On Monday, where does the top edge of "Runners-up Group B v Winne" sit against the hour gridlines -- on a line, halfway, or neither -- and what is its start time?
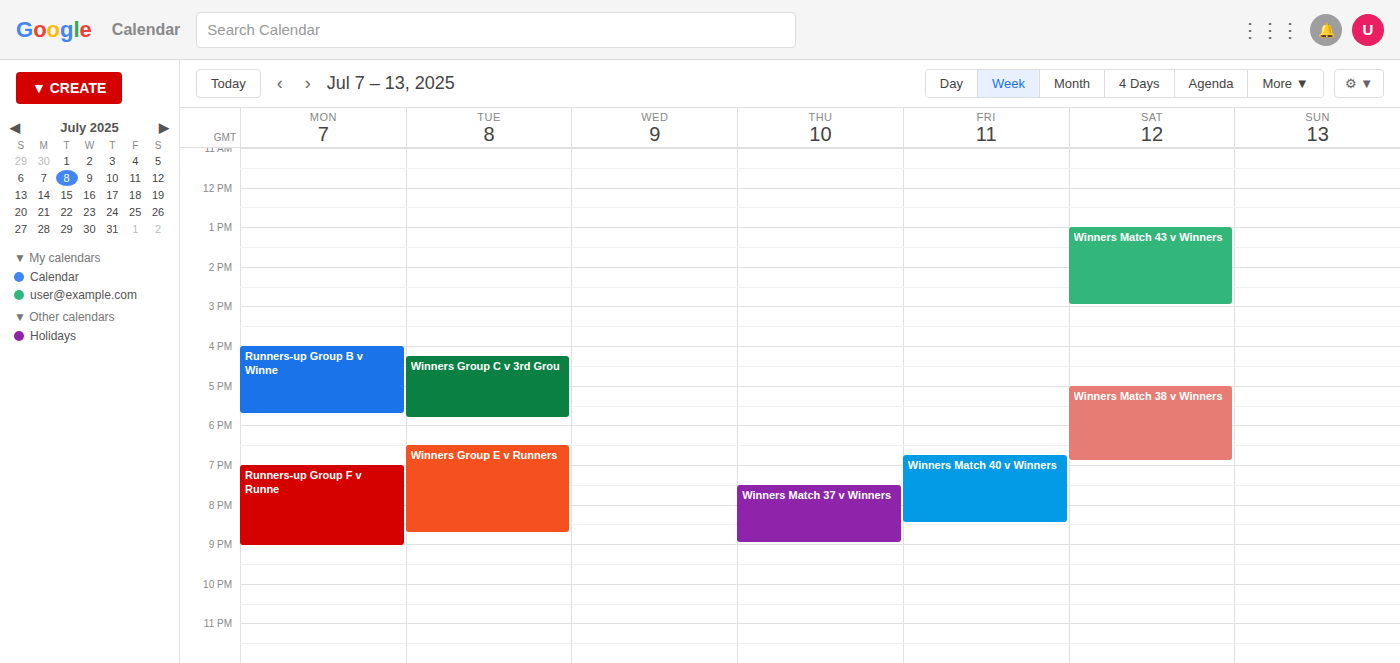
4:00 PM -- exactly on the 4 PM line.